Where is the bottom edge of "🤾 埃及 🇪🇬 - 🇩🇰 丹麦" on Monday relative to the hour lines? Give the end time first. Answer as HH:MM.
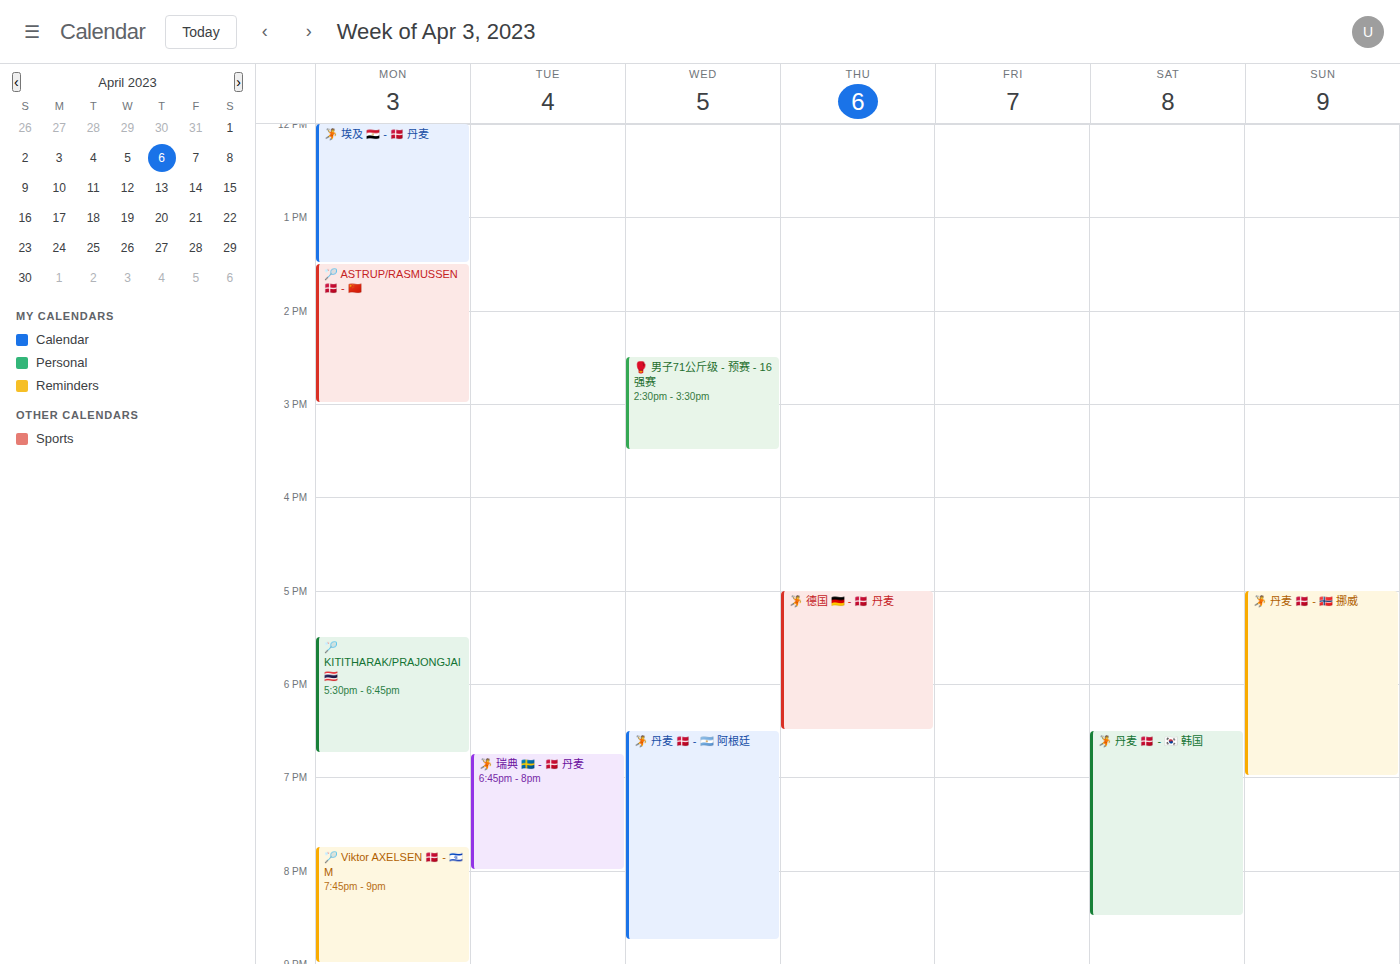
13:30 -- halfway between the 13:00 and 14:00 lines.